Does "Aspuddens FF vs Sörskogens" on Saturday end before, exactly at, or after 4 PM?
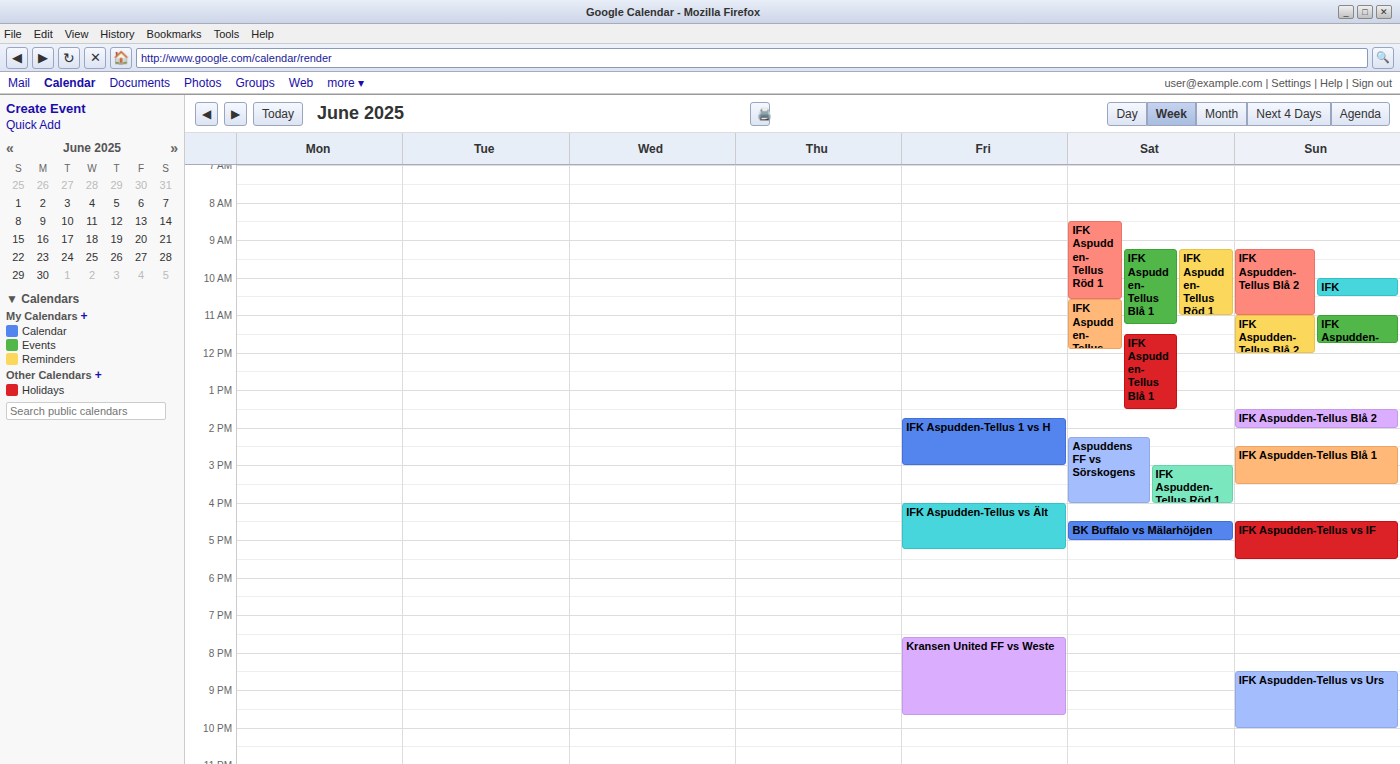
4:00 PM -- exactly at 4 PM, on the 4 PM line.